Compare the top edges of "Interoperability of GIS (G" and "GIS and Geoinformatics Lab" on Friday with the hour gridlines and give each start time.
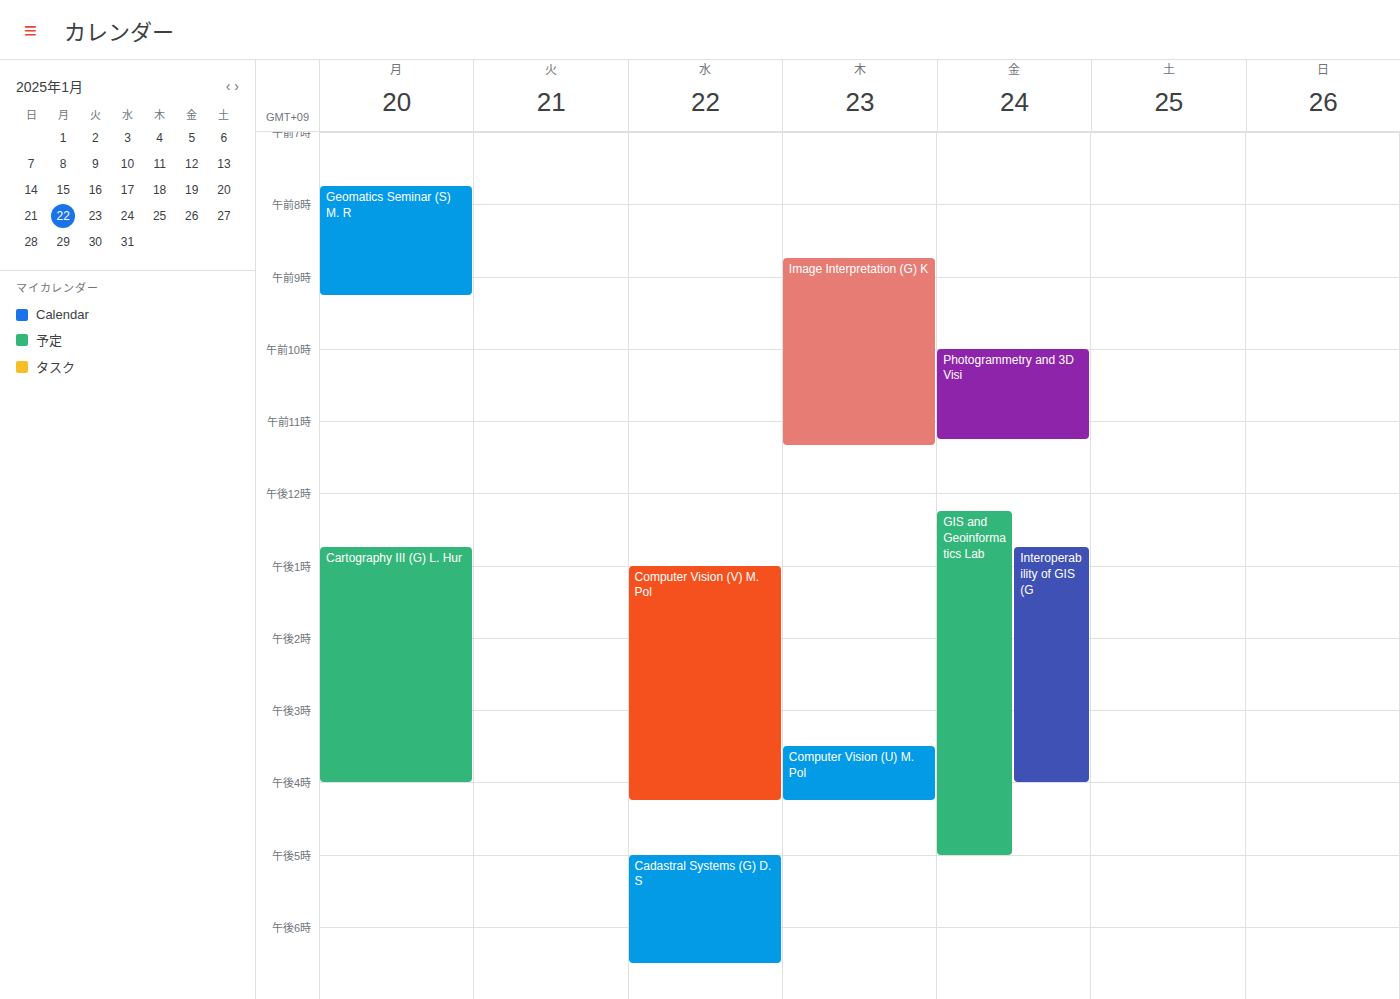
"Interoperability of GIS (G": 12:45 PM, neither: three quarters of the way from the 12 PM line to the 1 PM line. "GIS and Geoinformatics Lab": 12:15 PM, neither: a quarter of the way from the 12 PM line to the 1 PM line.